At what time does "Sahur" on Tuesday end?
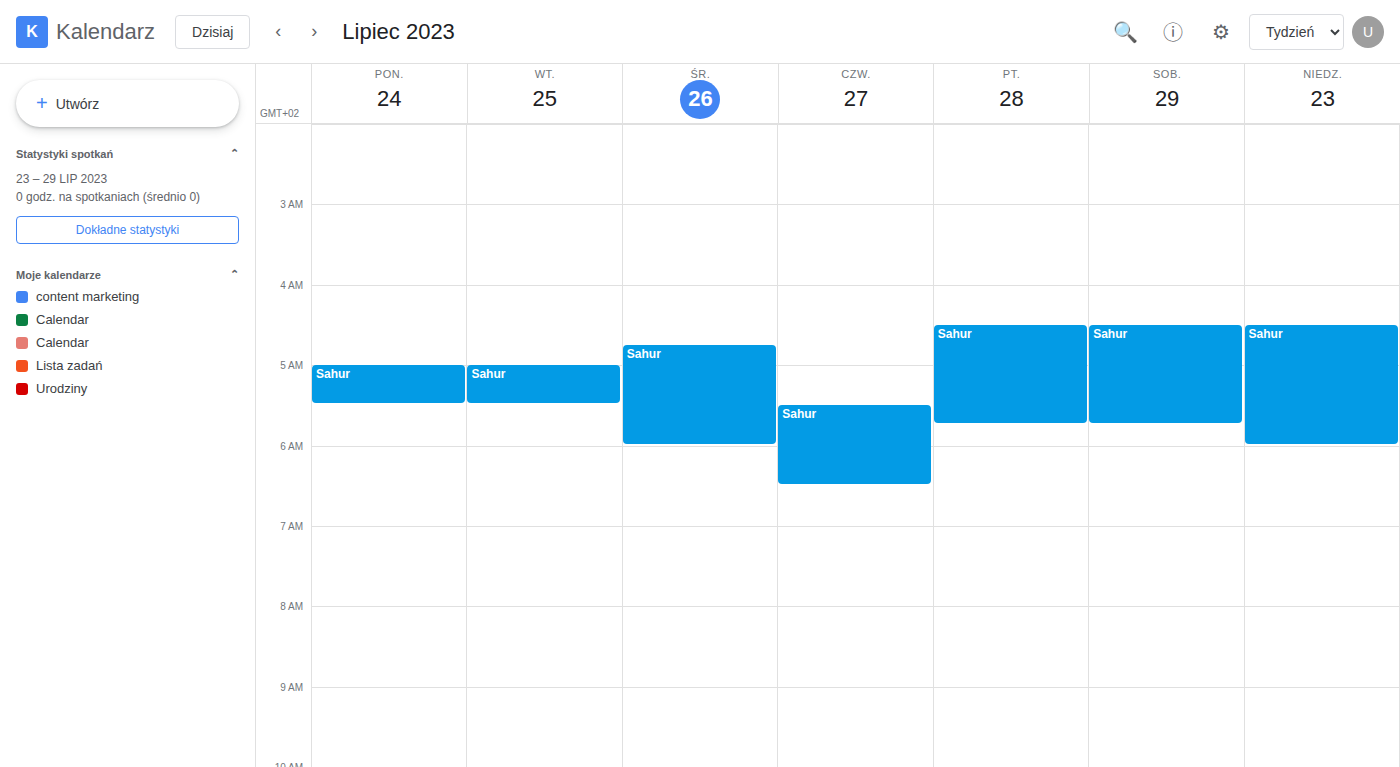
5:30 AM